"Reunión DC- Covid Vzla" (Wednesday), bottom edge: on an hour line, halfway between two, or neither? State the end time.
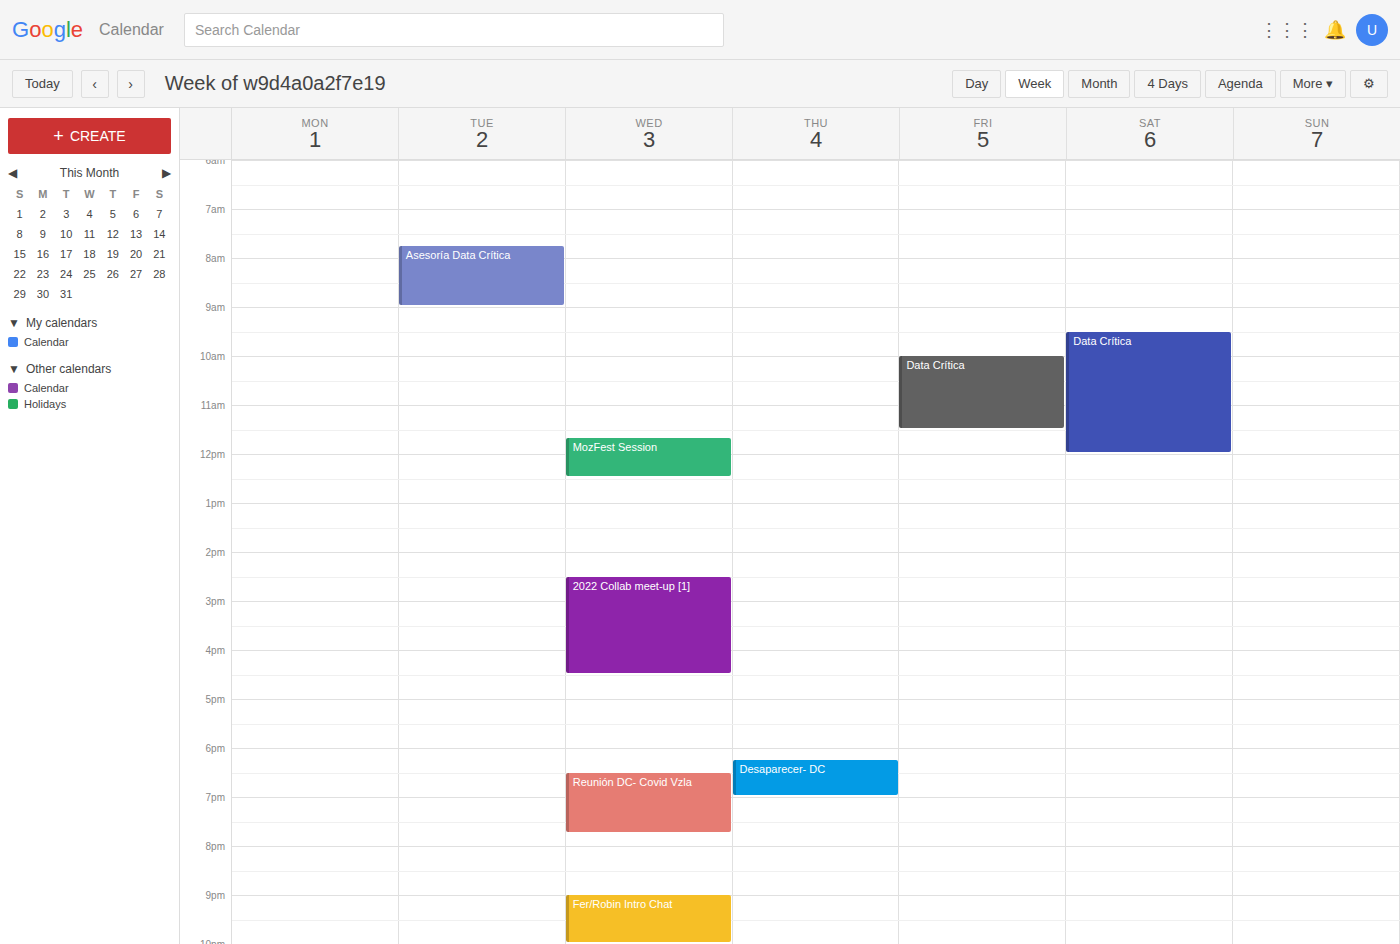
7:45 PM -- neither: three quarters of the way from the 7 PM line to the 8 PM line.